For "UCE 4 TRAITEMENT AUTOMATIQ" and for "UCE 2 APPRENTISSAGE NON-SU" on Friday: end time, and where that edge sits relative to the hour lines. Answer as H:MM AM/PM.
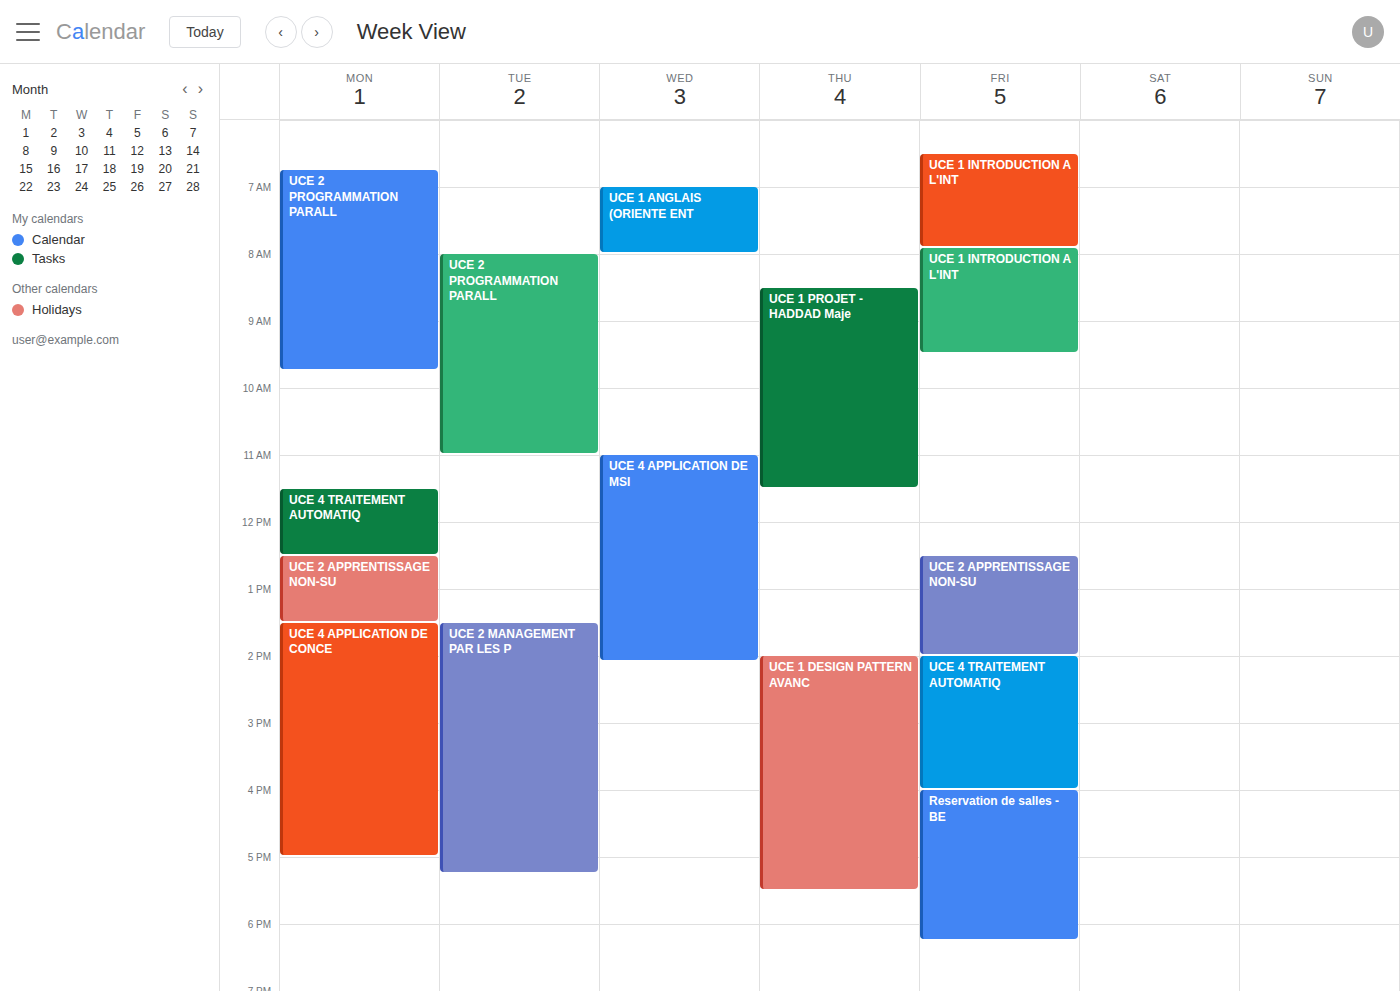
"UCE 4 TRAITEMENT AUTOMATIQ": 4:00 PM, exactly on the 4 PM line. "UCE 2 APPRENTISSAGE NON-SU": 2:00 PM, exactly on the 2 PM line.